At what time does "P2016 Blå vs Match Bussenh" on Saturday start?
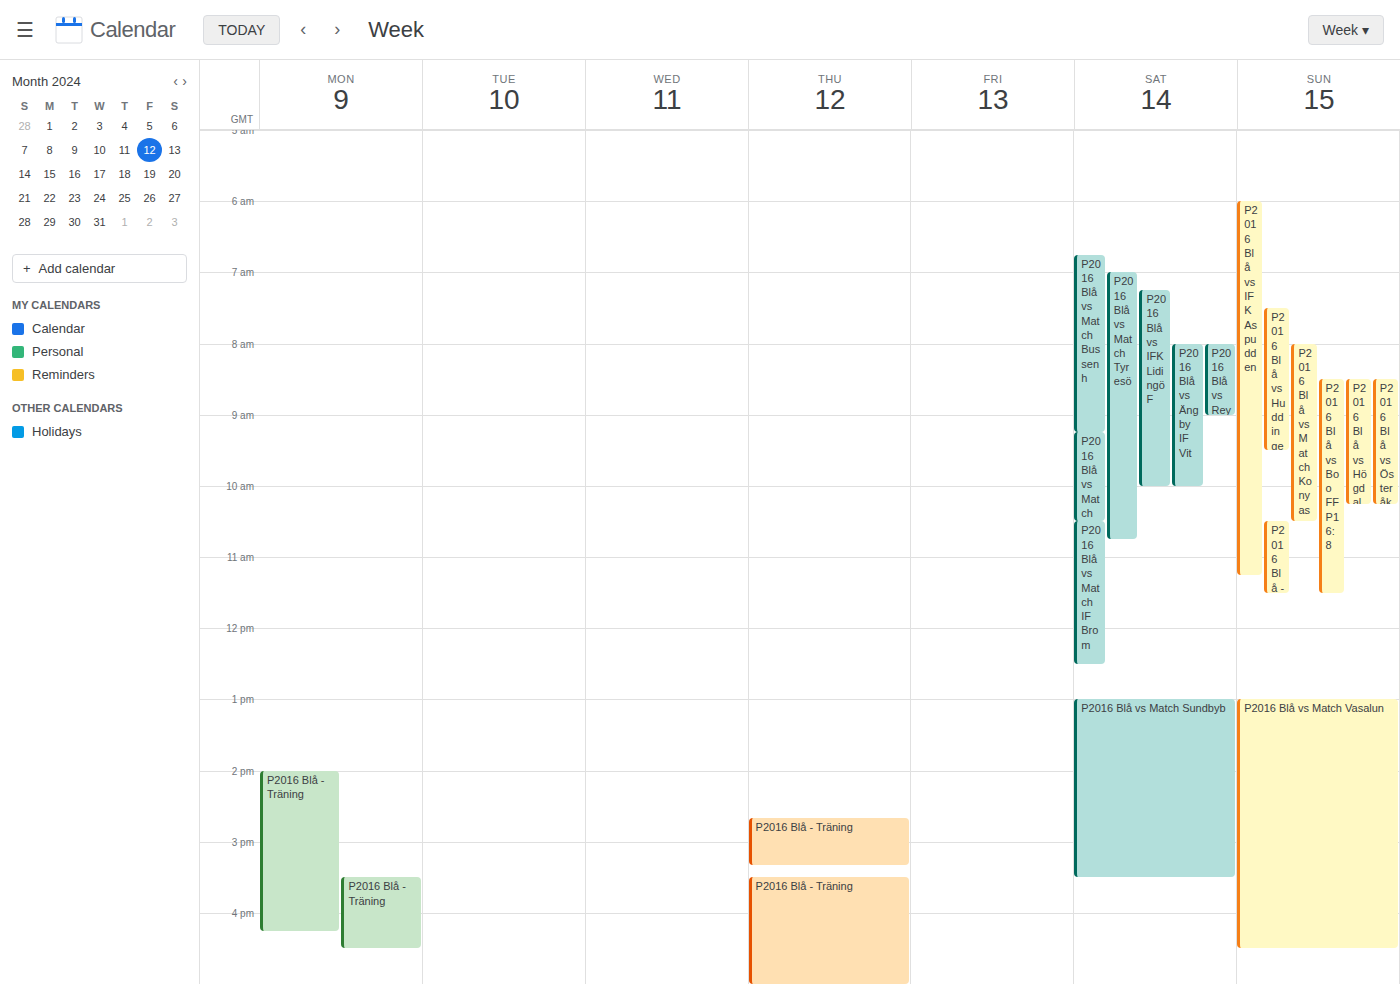
6:45 AM